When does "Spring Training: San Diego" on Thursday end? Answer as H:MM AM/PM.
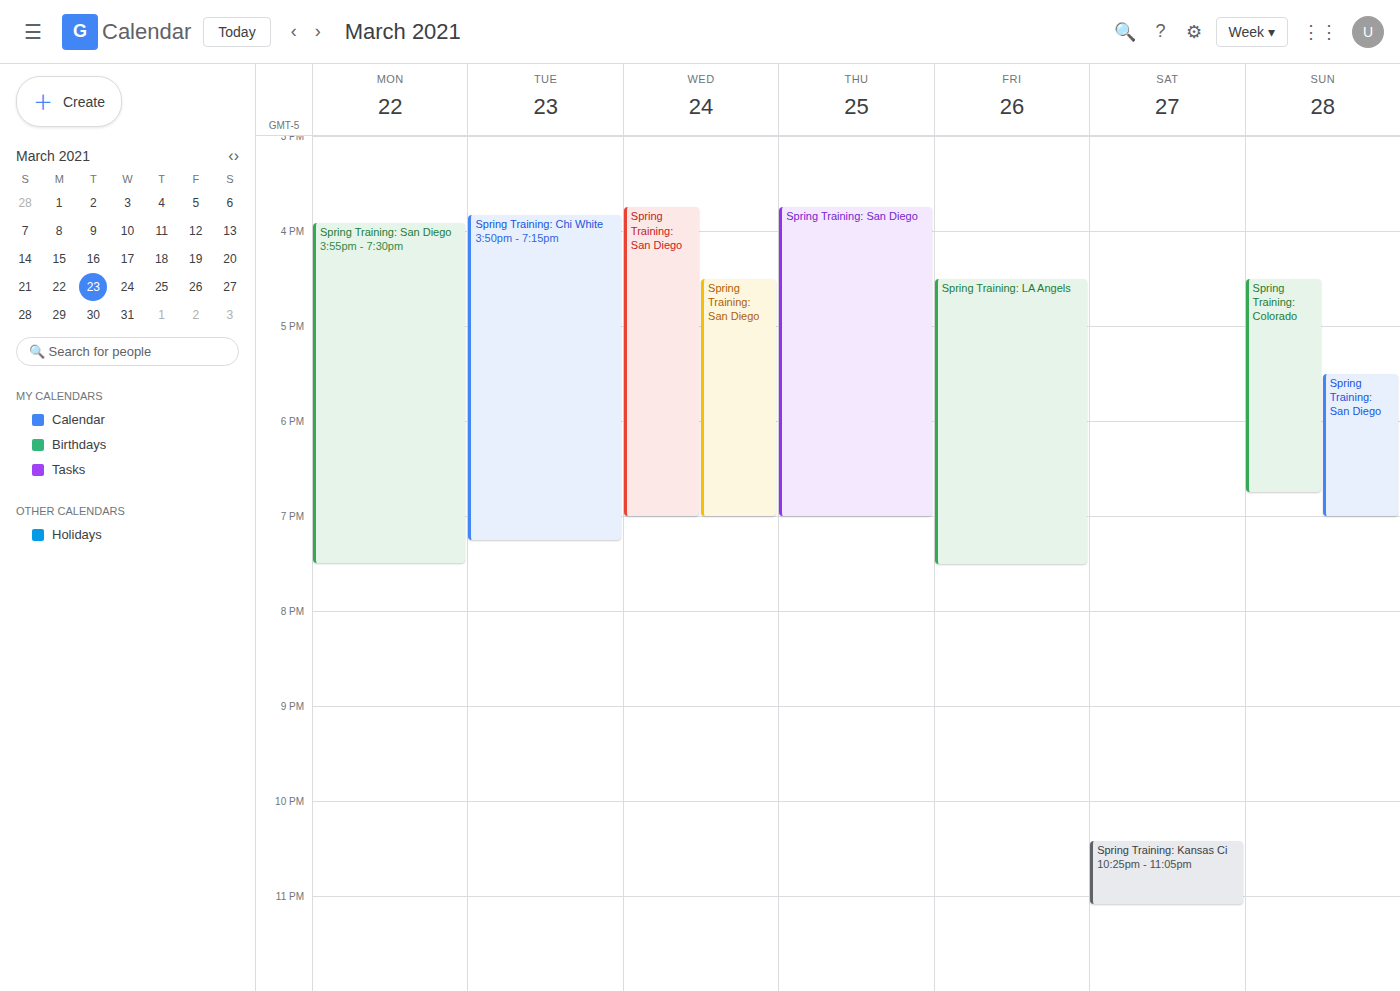
7:00 PM